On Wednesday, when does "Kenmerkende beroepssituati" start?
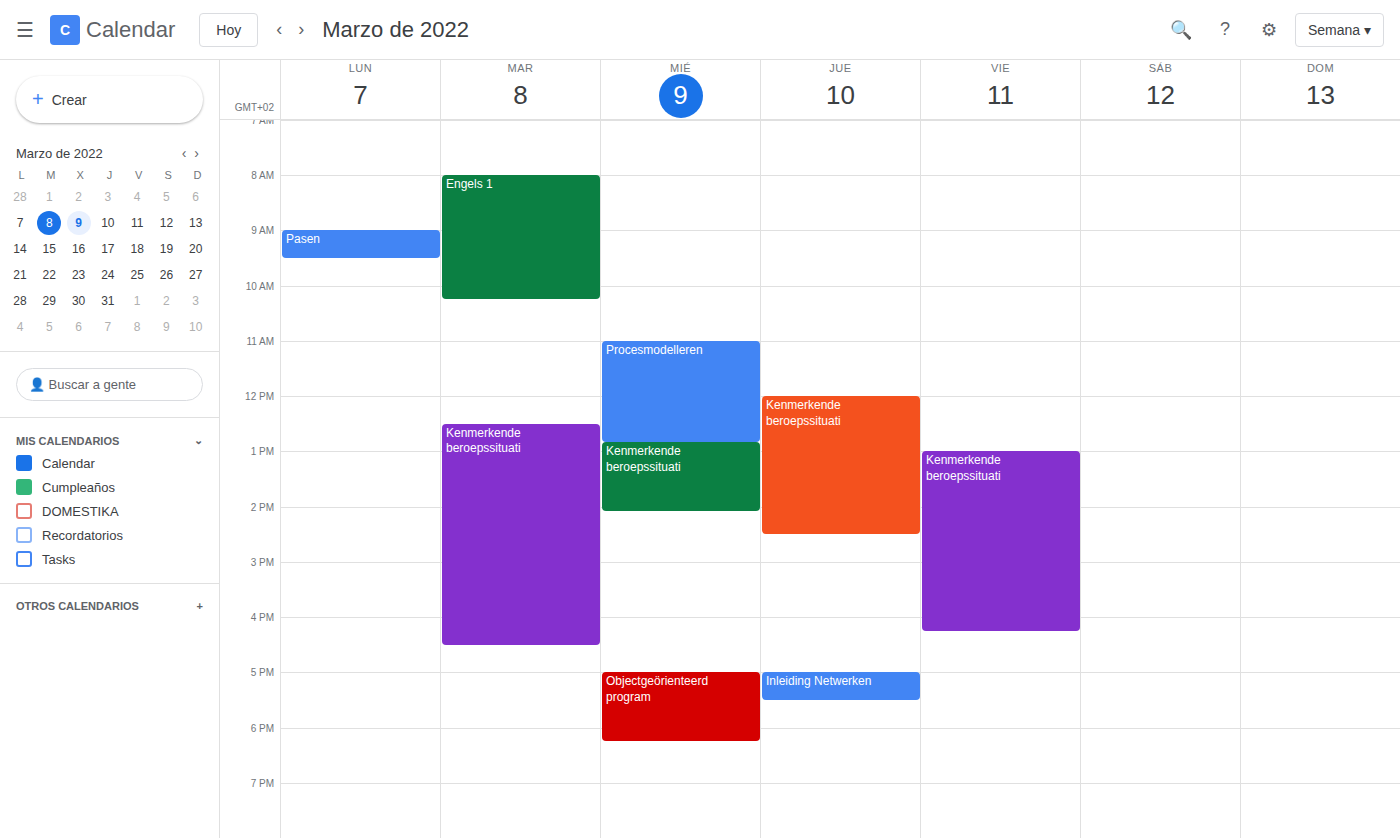
12:50 PM